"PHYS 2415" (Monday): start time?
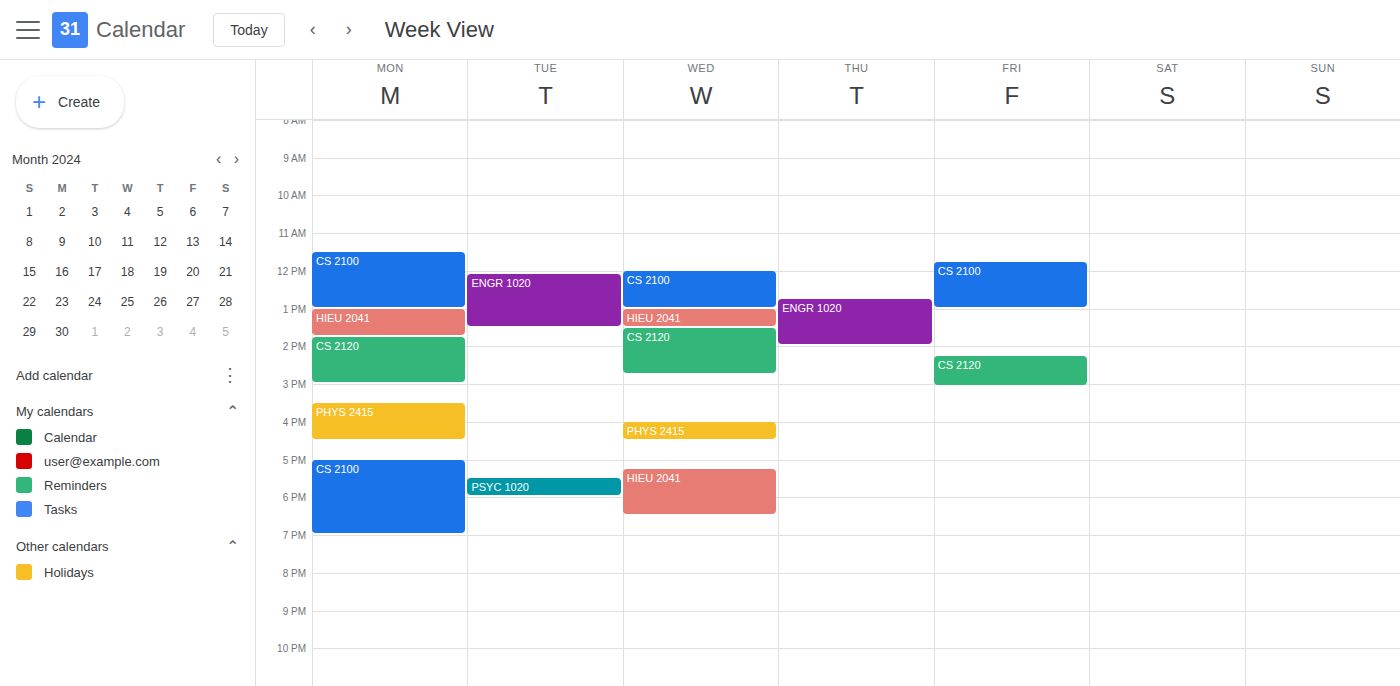
3:30 PM